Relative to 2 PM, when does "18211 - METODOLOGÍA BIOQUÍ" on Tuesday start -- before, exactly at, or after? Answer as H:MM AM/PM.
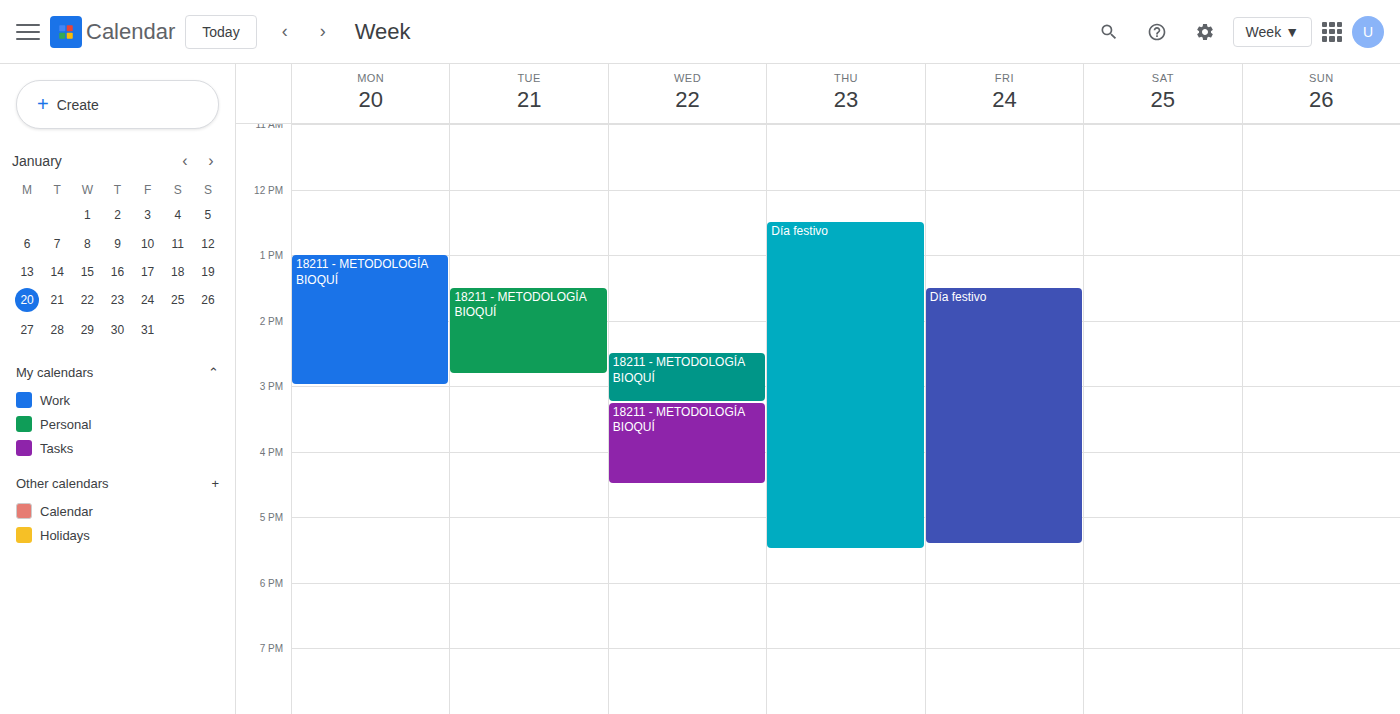
1:30 PM -- before 2 PM, 30 minutes above the 2 PM line.